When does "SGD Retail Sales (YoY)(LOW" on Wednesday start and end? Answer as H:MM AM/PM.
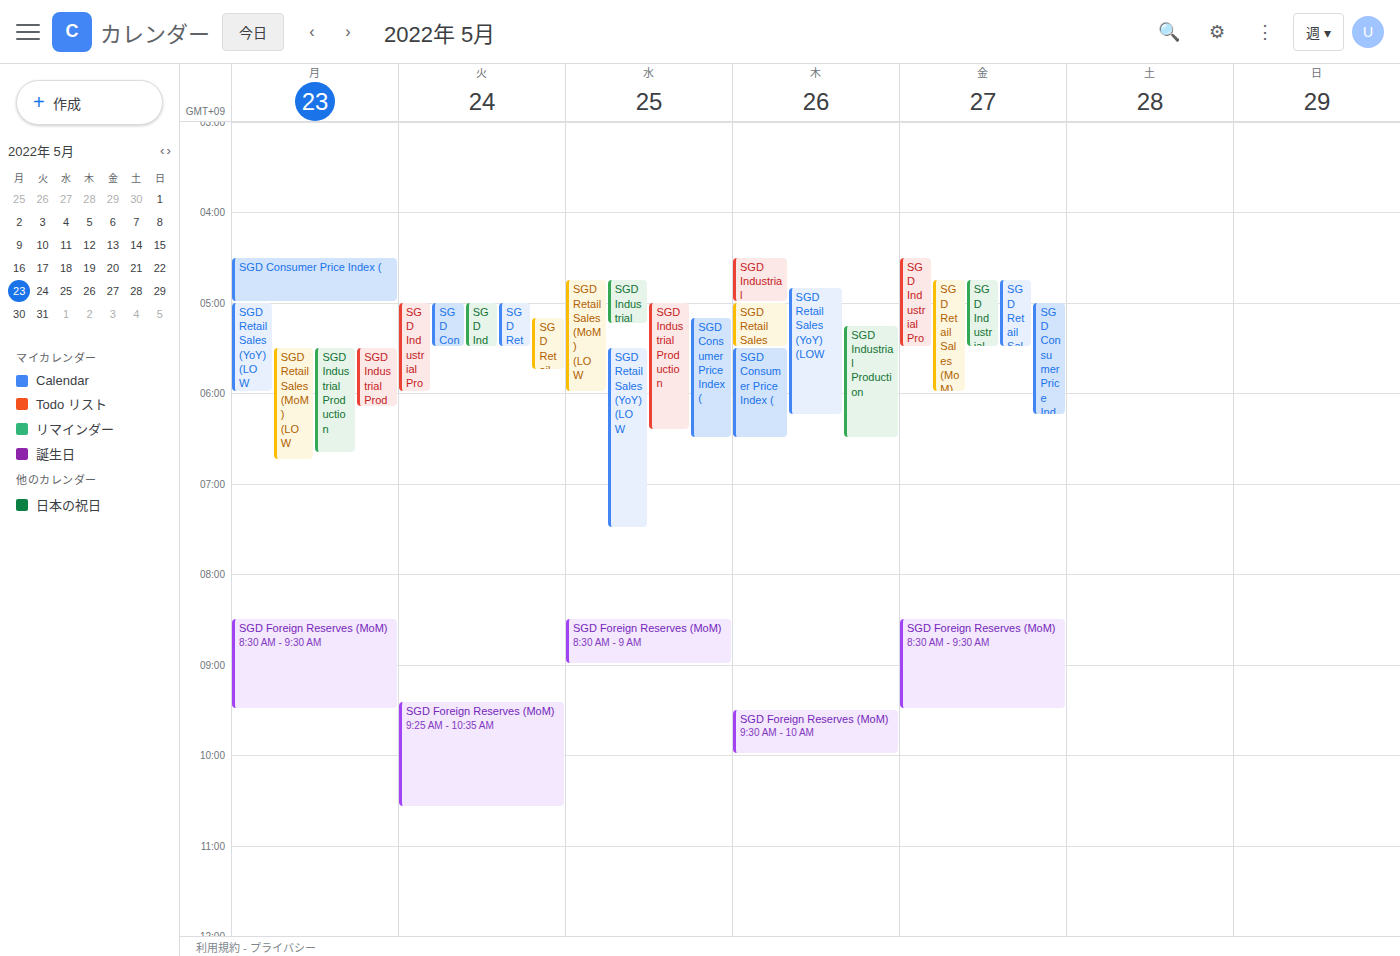
5:30 AM to 7:30 AM